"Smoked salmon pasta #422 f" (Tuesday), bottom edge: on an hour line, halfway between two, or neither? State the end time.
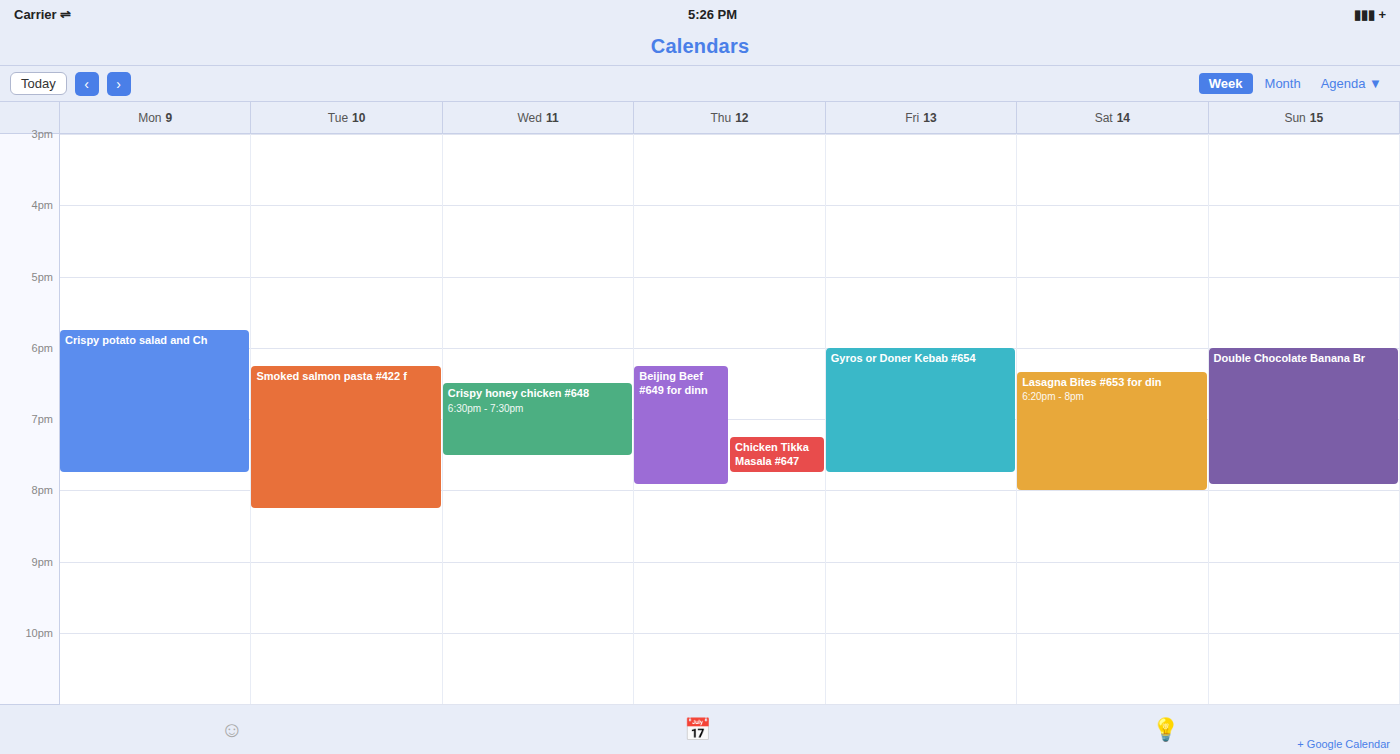
20:15 -- neither: a quarter of the way from the 20:00 line to the 21:00 line.